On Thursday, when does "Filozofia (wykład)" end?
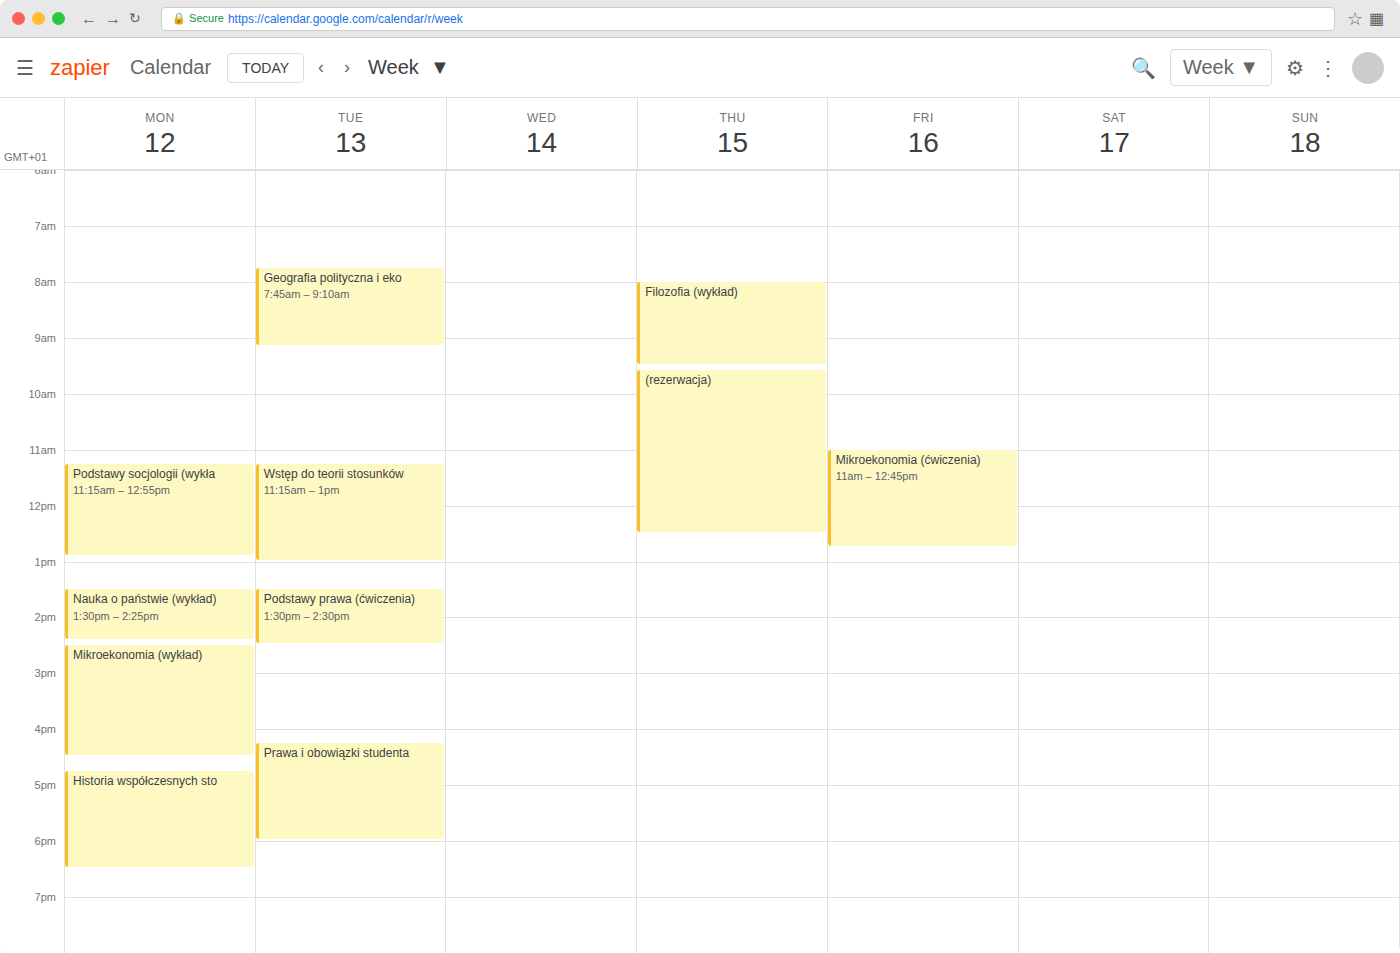
9:30 AM